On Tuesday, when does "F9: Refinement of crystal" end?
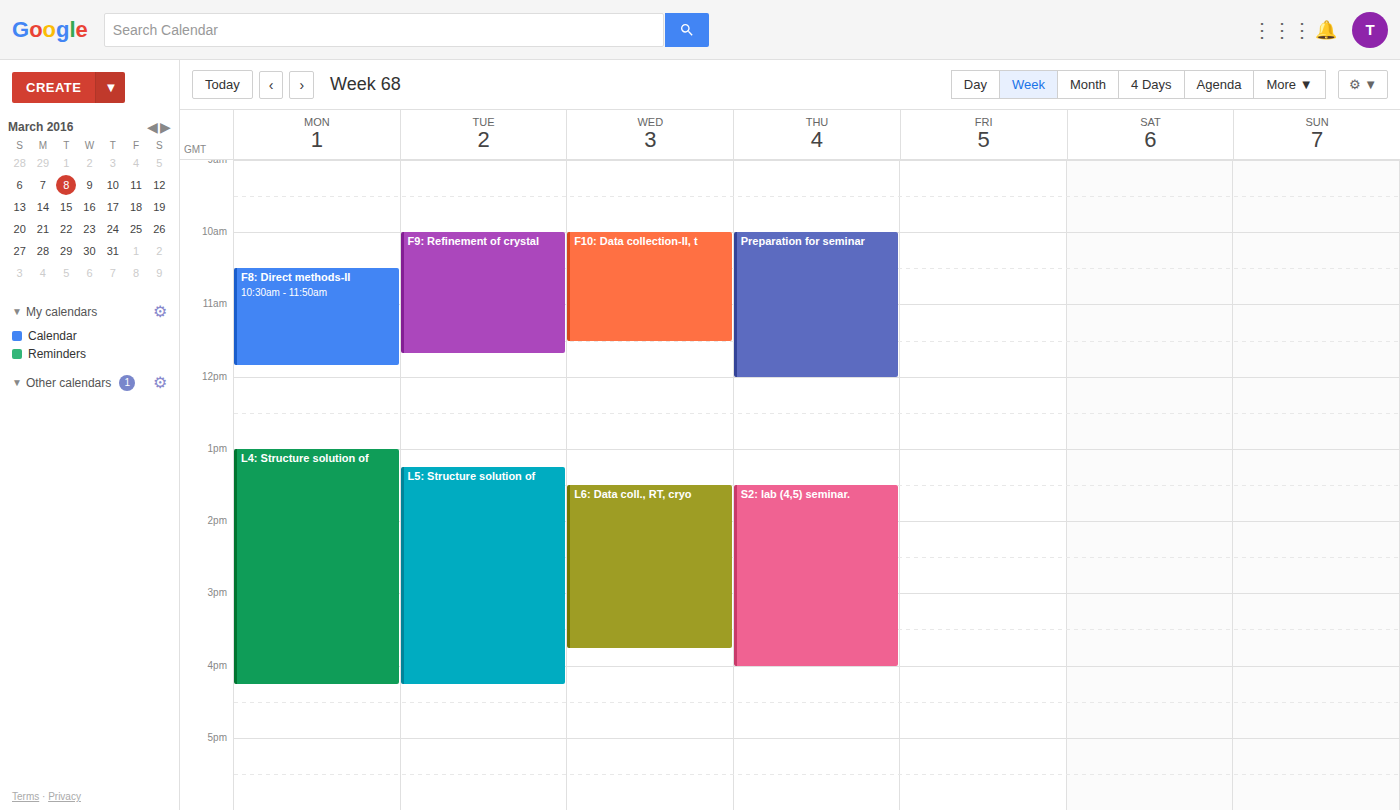
11:40 AM